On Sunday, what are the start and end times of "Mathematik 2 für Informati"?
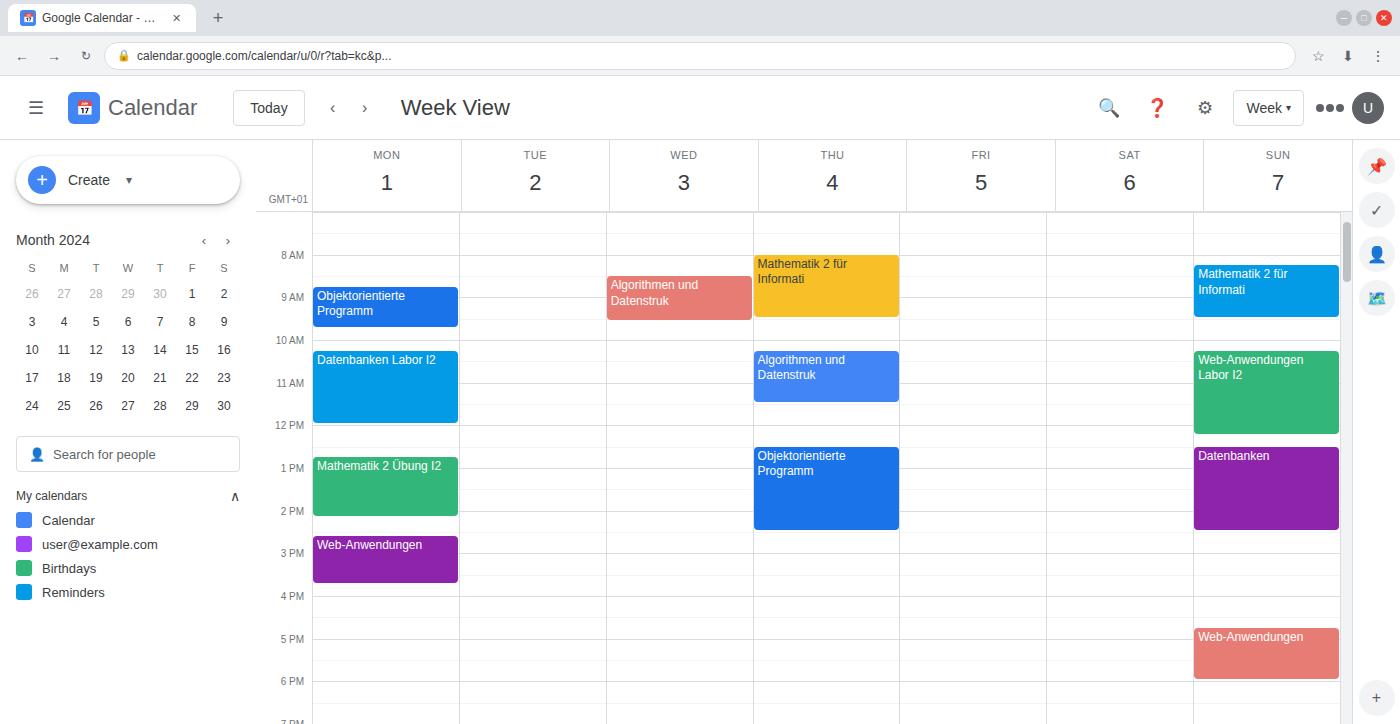
8:15 AM to 9:30 AM